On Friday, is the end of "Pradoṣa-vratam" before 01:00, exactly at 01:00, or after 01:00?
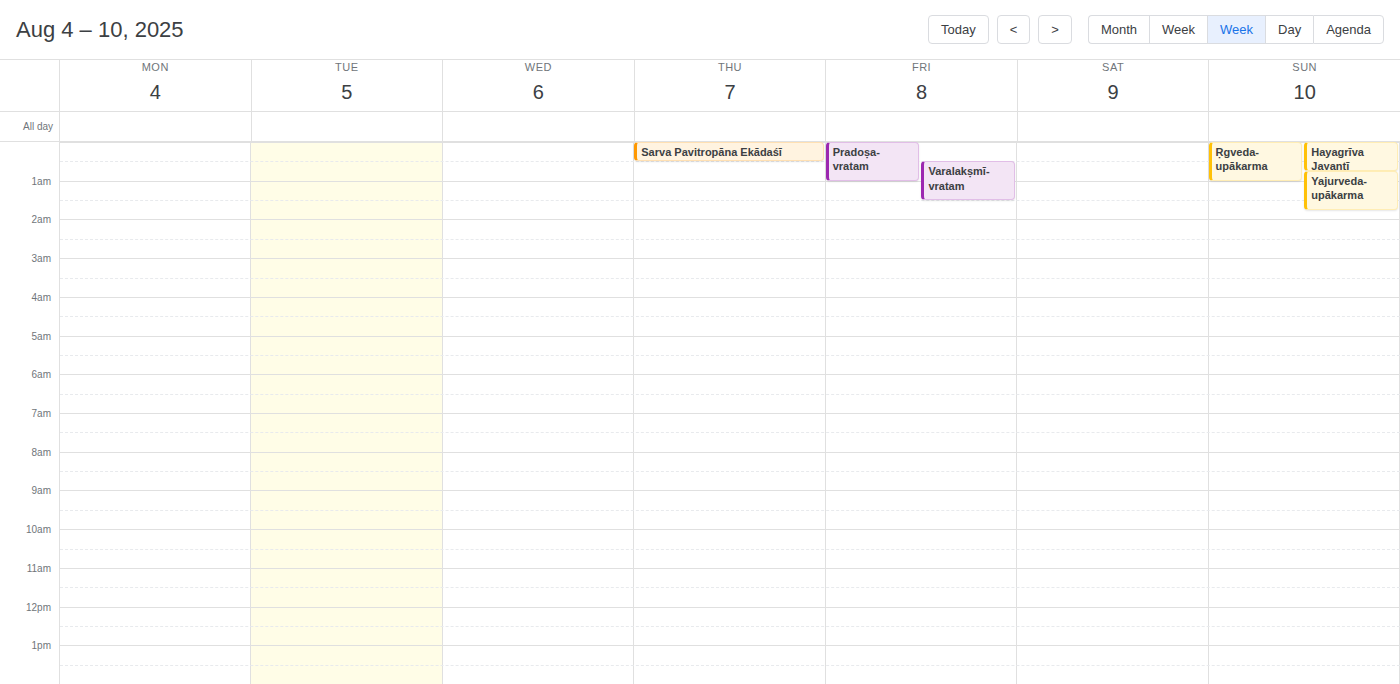
01:00 -- exactly at 01:00, on the 01:00 line.